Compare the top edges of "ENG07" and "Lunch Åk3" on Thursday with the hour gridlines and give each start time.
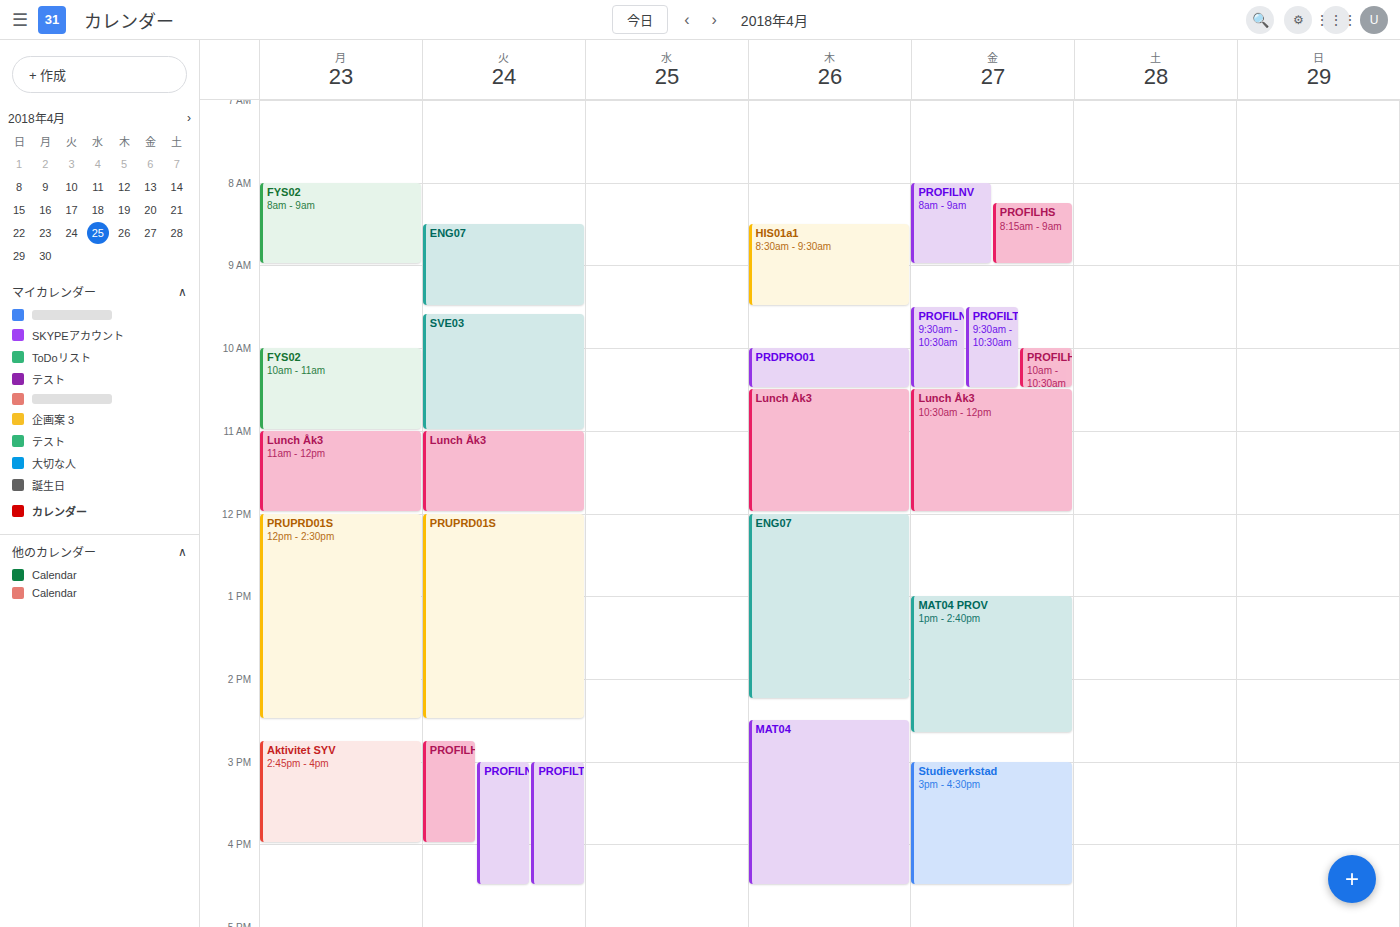
"ENG07": 12:00 PM, exactly on the 12 PM line. "Lunch Åk3": 10:30 AM, halfway between the 10 AM and 11 AM lines.